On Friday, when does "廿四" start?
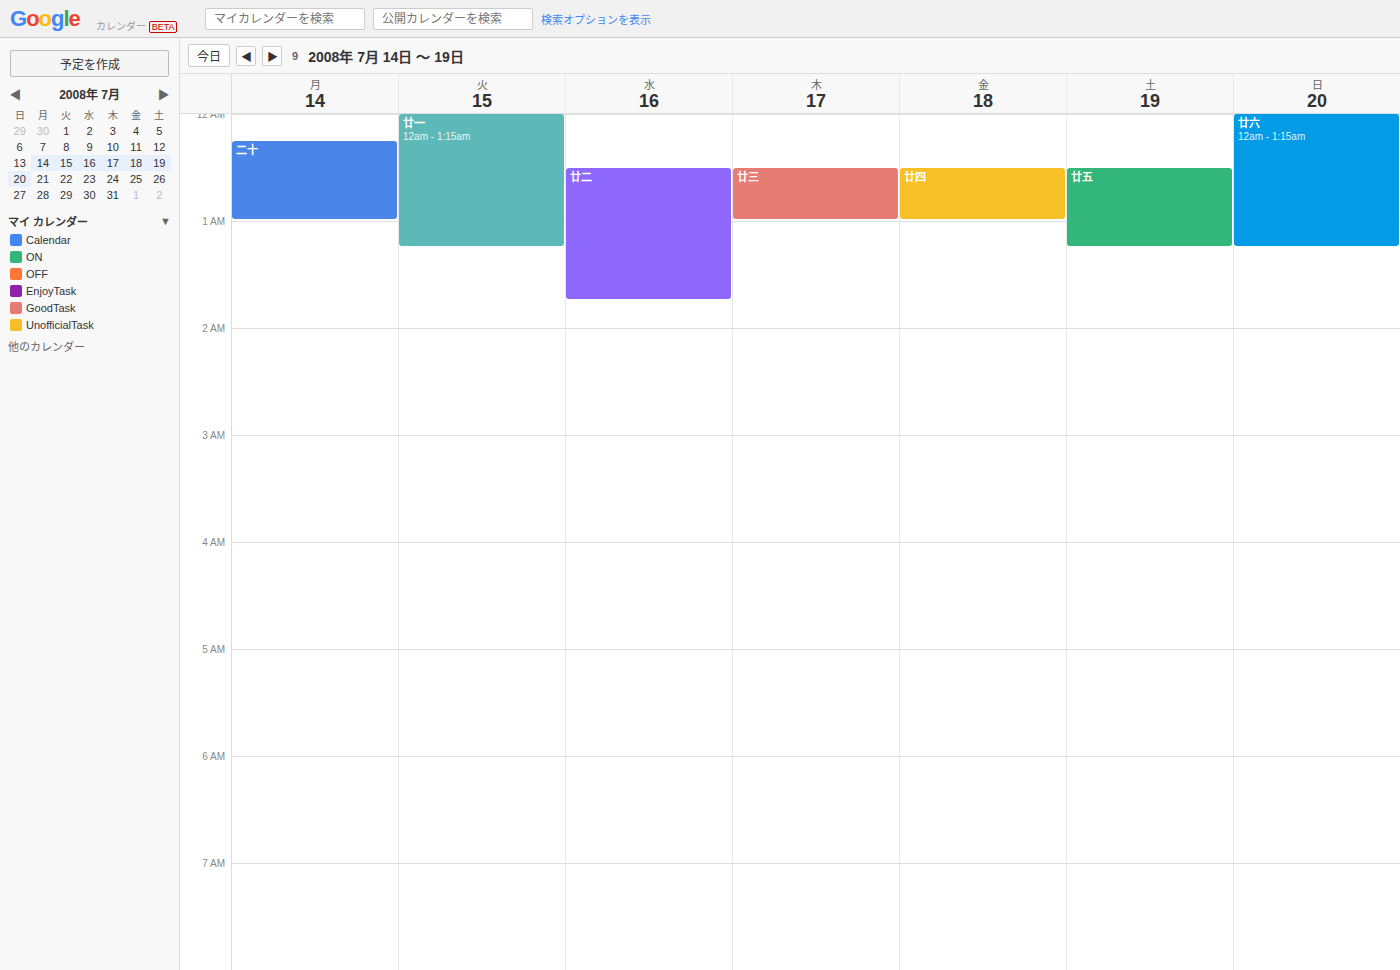
12:30 AM